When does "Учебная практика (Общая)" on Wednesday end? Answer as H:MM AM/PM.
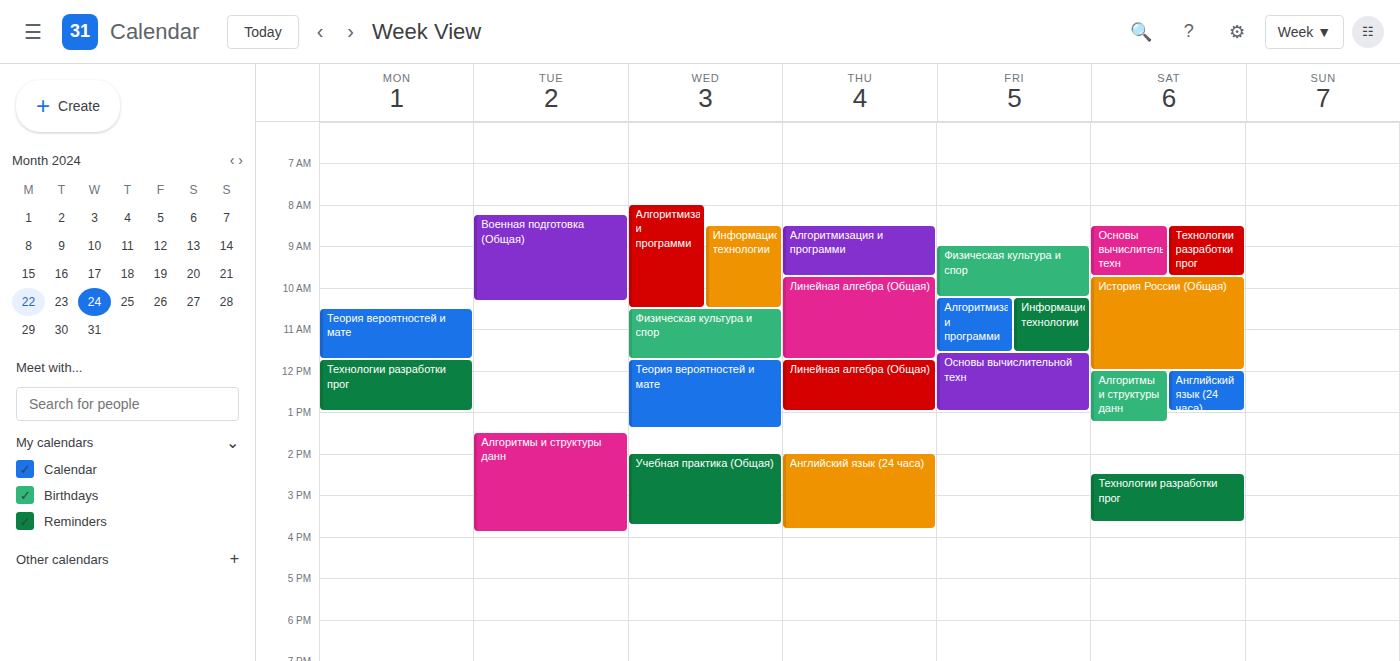
3:45 PM